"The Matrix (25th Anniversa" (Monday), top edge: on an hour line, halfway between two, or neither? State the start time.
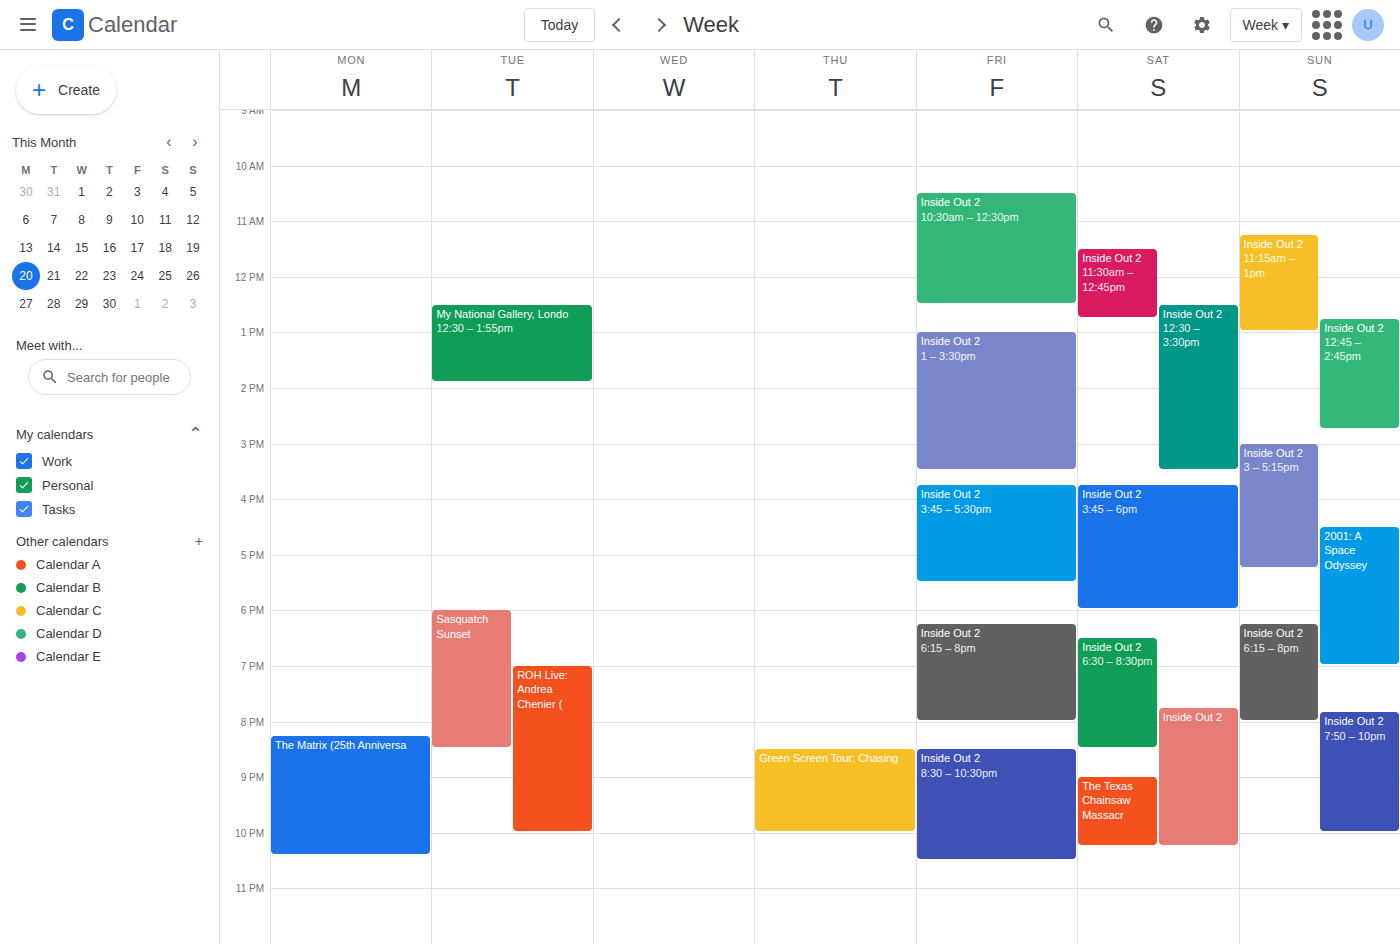
8:15 PM -- neither: a quarter of the way from the 8 PM line to the 9 PM line.